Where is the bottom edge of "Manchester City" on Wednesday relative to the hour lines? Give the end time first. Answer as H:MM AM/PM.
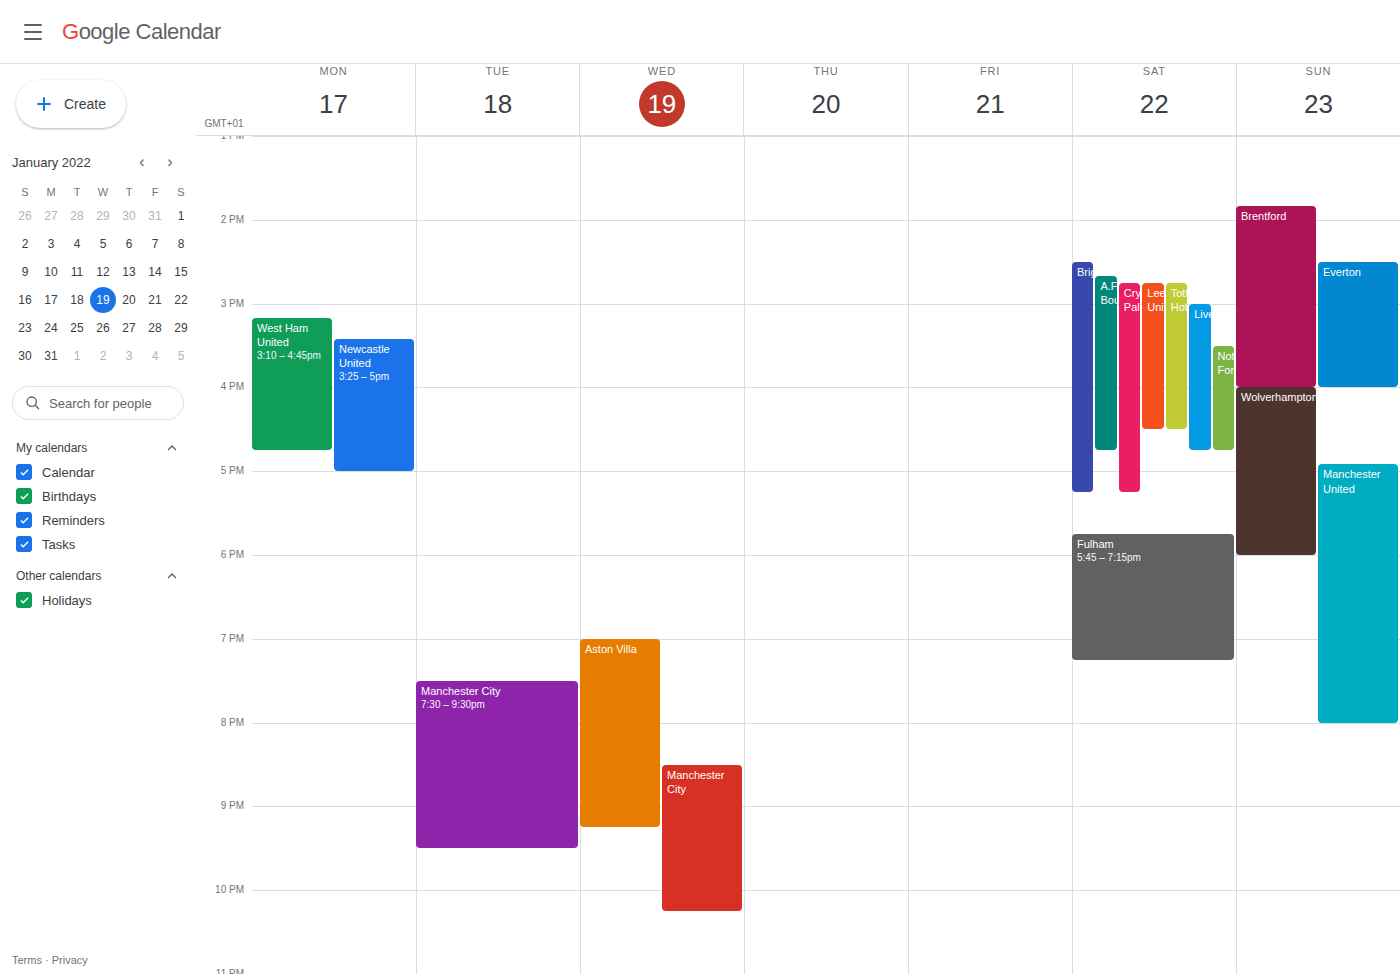
10:15 PM -- neither: a quarter of the way from the 10 PM line to the 11 PM line.